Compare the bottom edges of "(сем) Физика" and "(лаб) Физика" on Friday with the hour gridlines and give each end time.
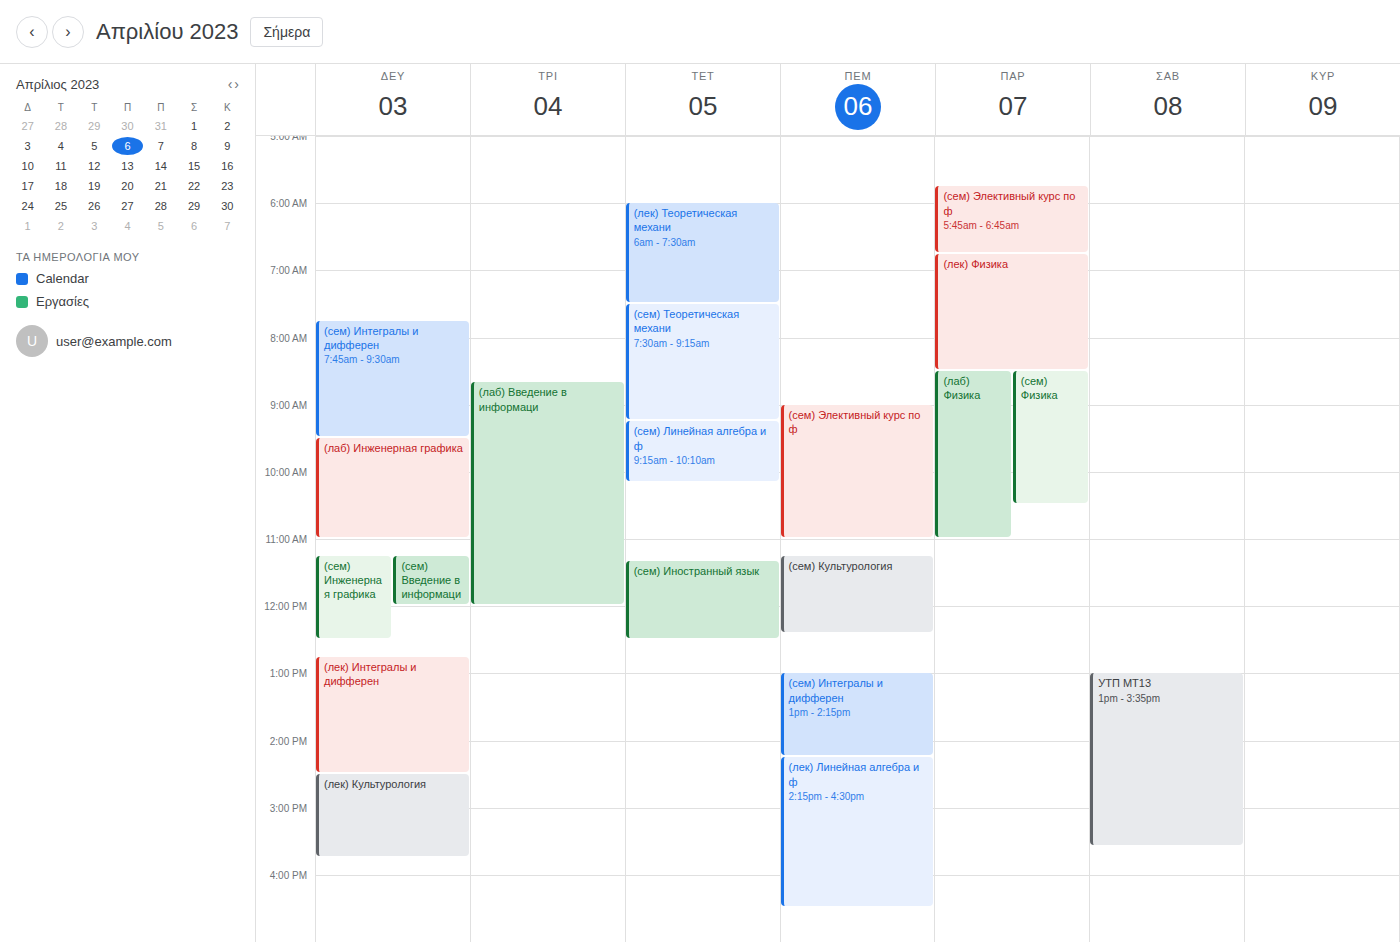
"(сем) Физика": 10:30, halfway between the 10:00 and 11:00 lines. "(лаб) Физика": 11:00, exactly on the 11:00 line.